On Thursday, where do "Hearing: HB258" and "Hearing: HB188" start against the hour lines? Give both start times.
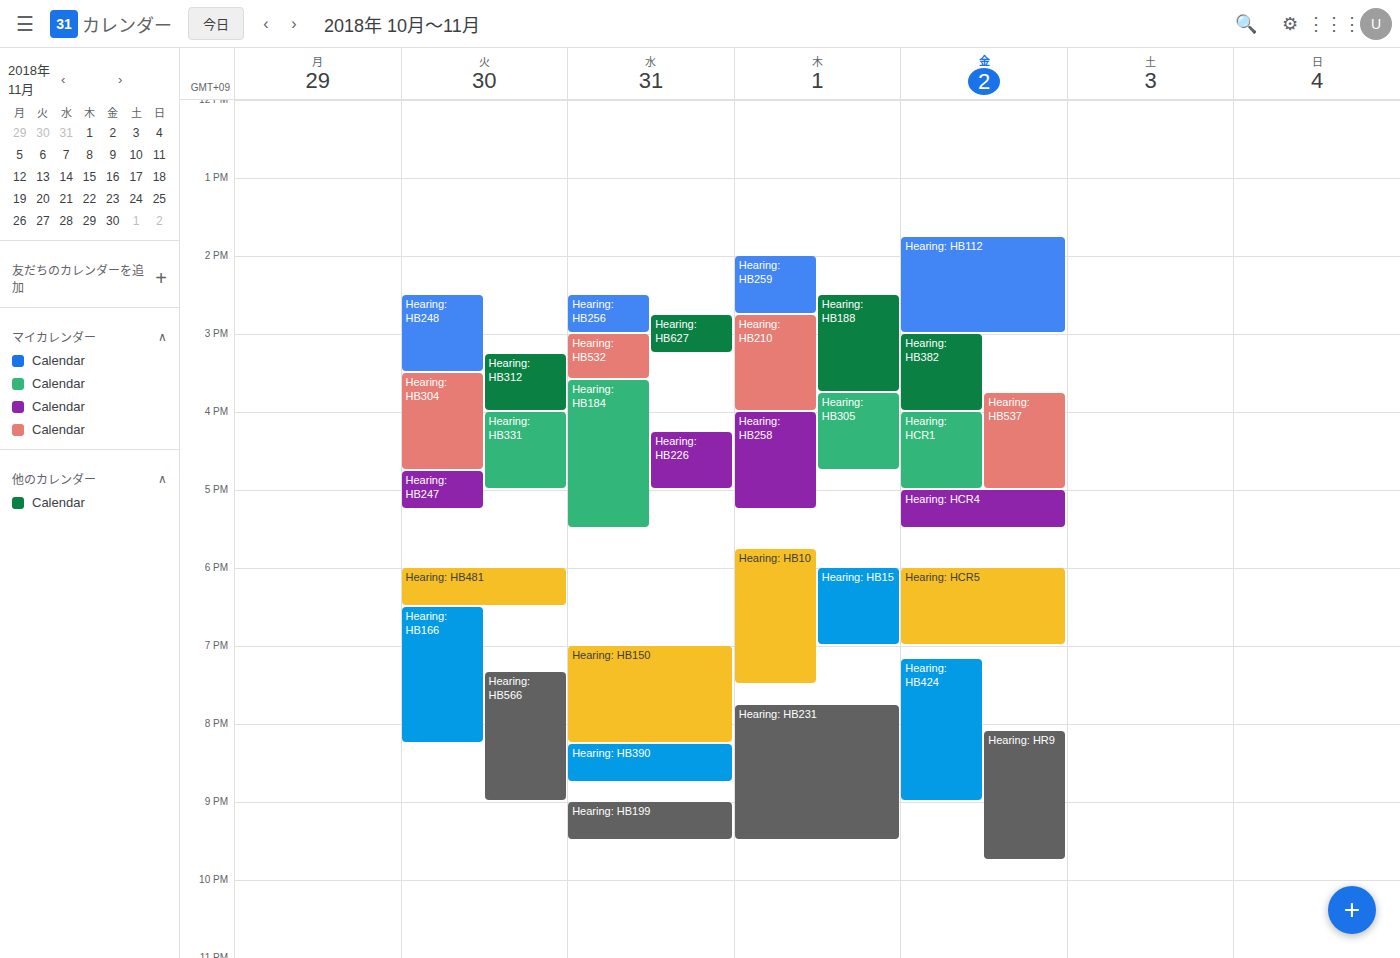
"Hearing: HB258": 4:00 PM, exactly on the 4 PM line. "Hearing: HB188": 2:30 PM, halfway between the 2 PM and 3 PM lines.